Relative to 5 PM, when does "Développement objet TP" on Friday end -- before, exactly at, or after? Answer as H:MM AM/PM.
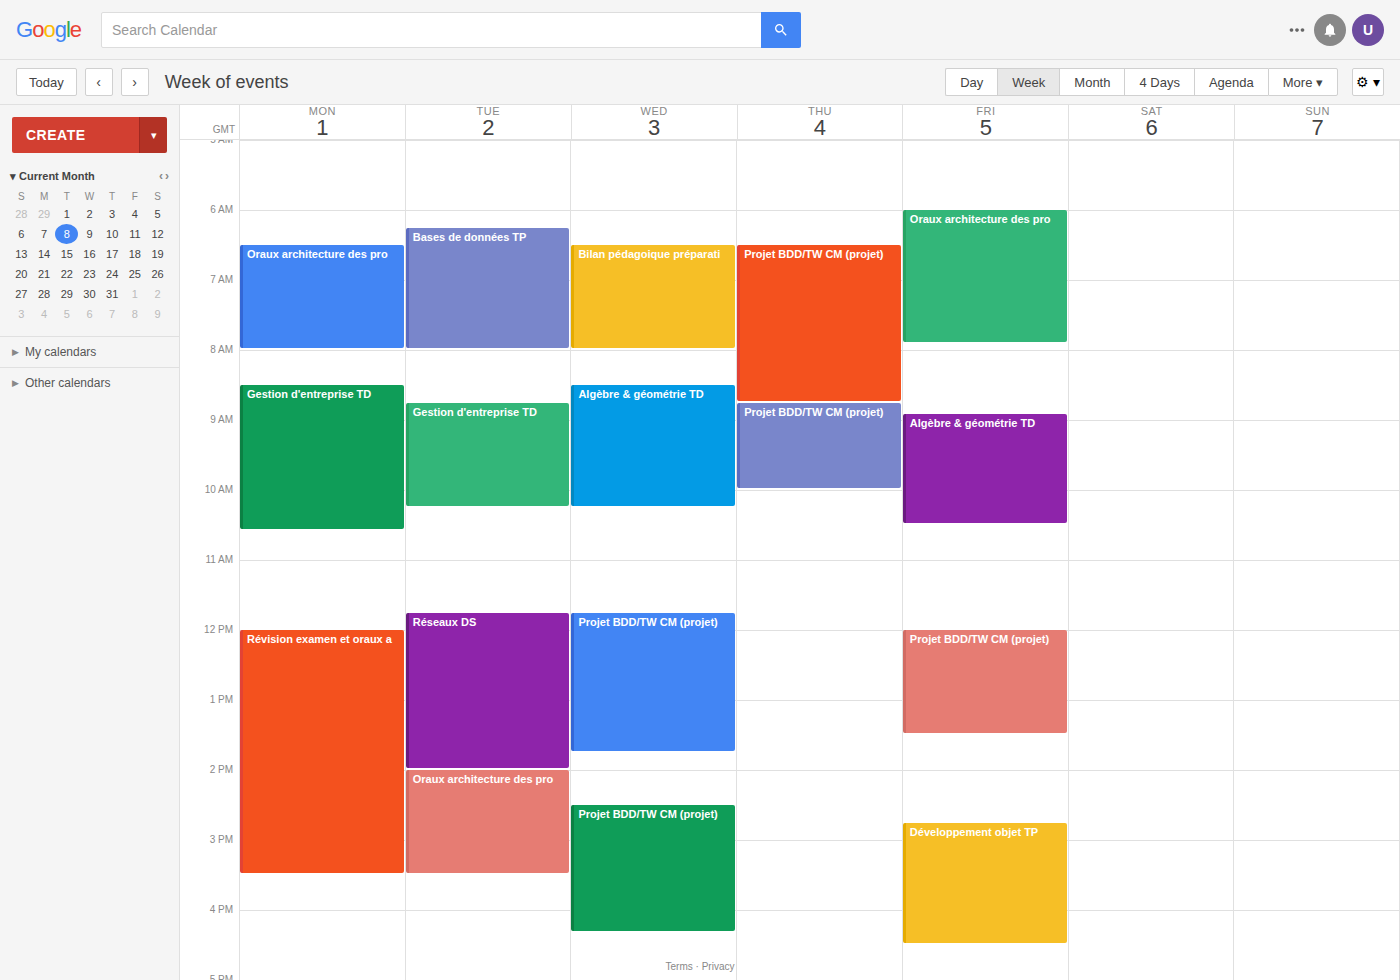
4:30 PM -- before 5 PM, 30 minutes above the 5 PM line.